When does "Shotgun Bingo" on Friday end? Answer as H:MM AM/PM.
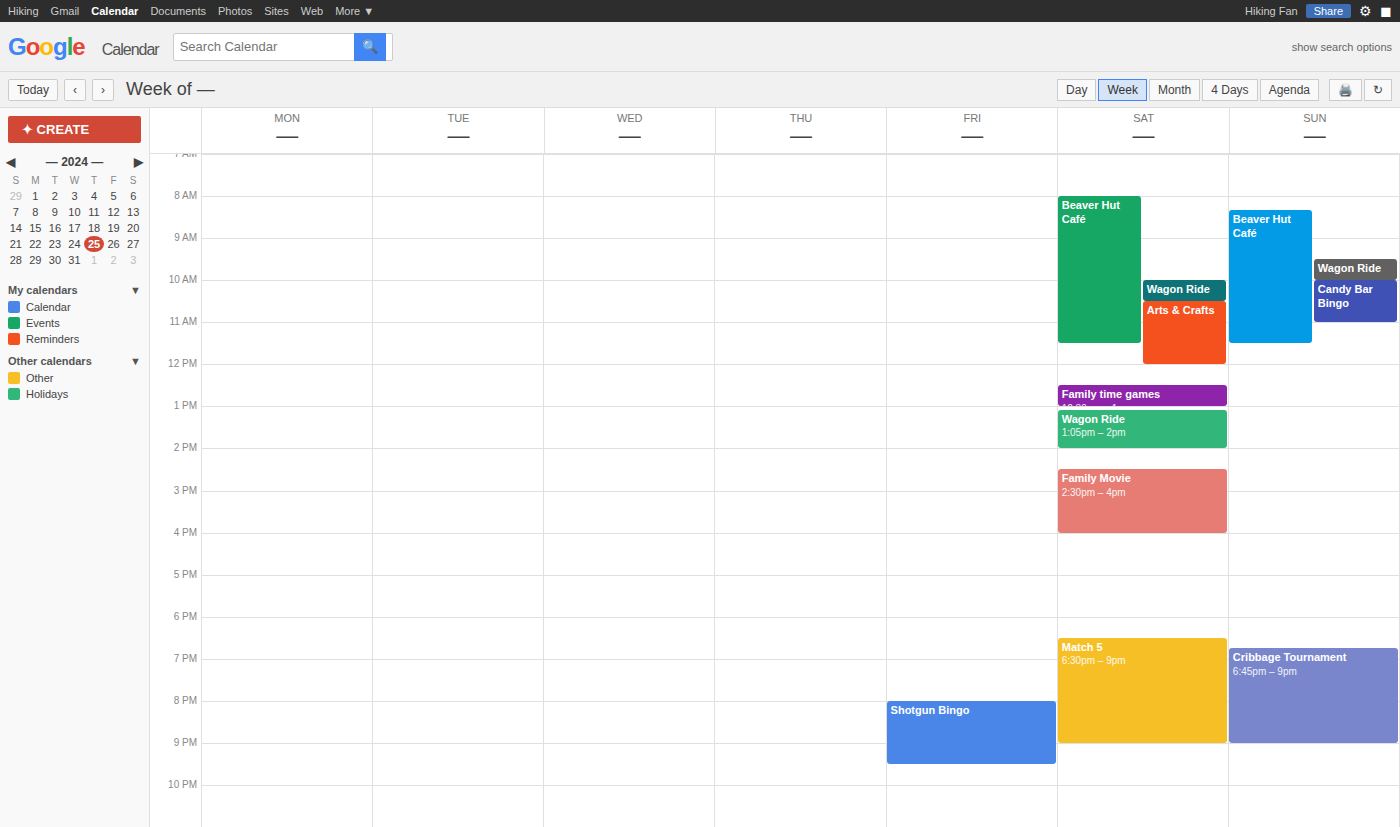
9:30 PM